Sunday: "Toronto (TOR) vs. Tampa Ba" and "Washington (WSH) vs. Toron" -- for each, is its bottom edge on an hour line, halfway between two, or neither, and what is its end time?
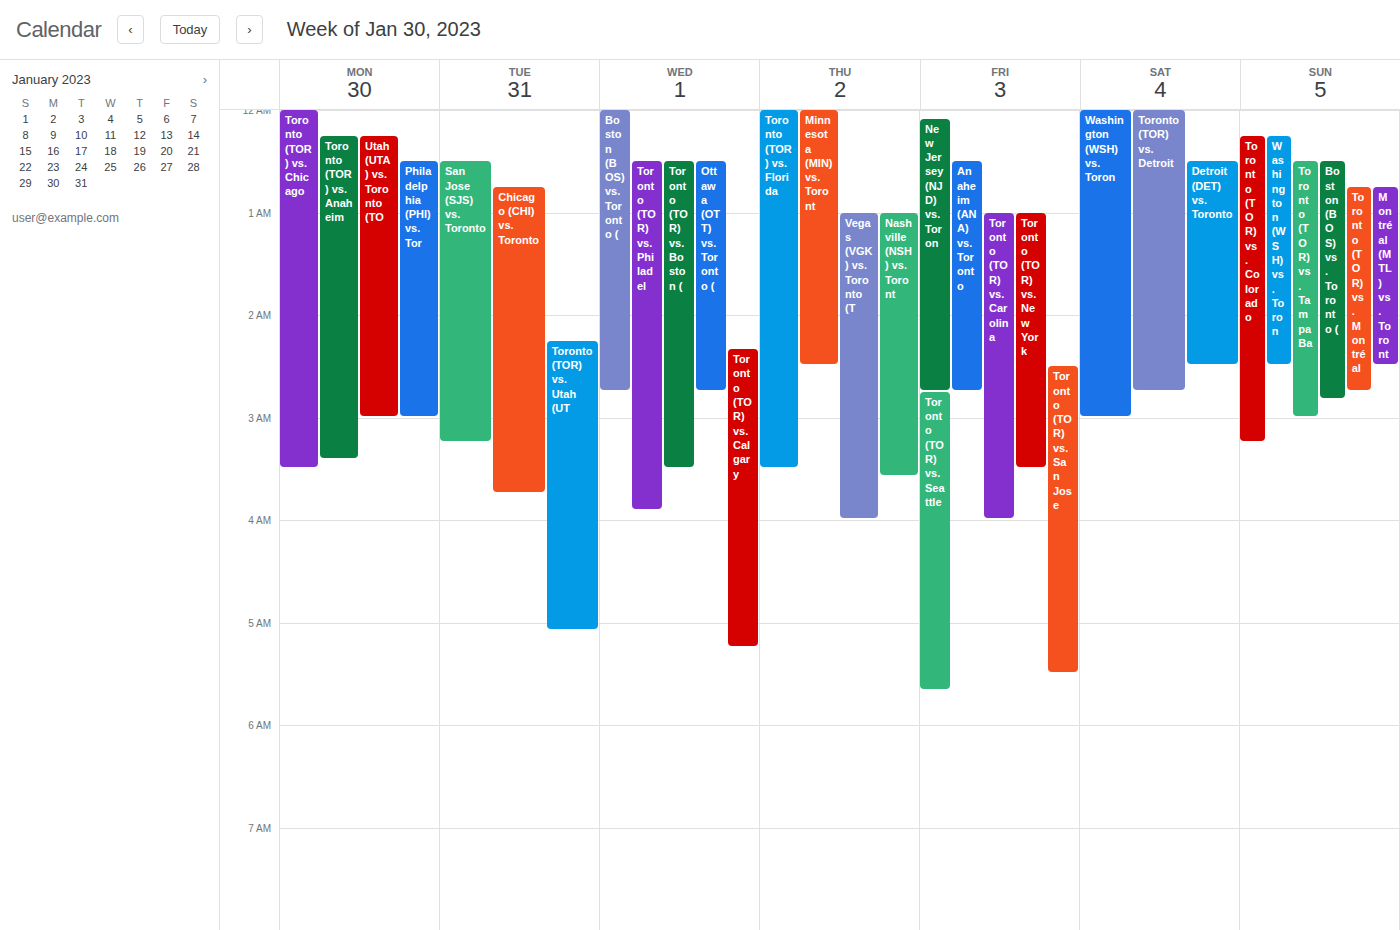
"Toronto (TOR) vs. Tampa Ba": 3:00 AM, exactly on the 3 AM line. "Washington (WSH) vs. Toron": 2:30 AM, halfway between the 2 AM and 3 AM lines.